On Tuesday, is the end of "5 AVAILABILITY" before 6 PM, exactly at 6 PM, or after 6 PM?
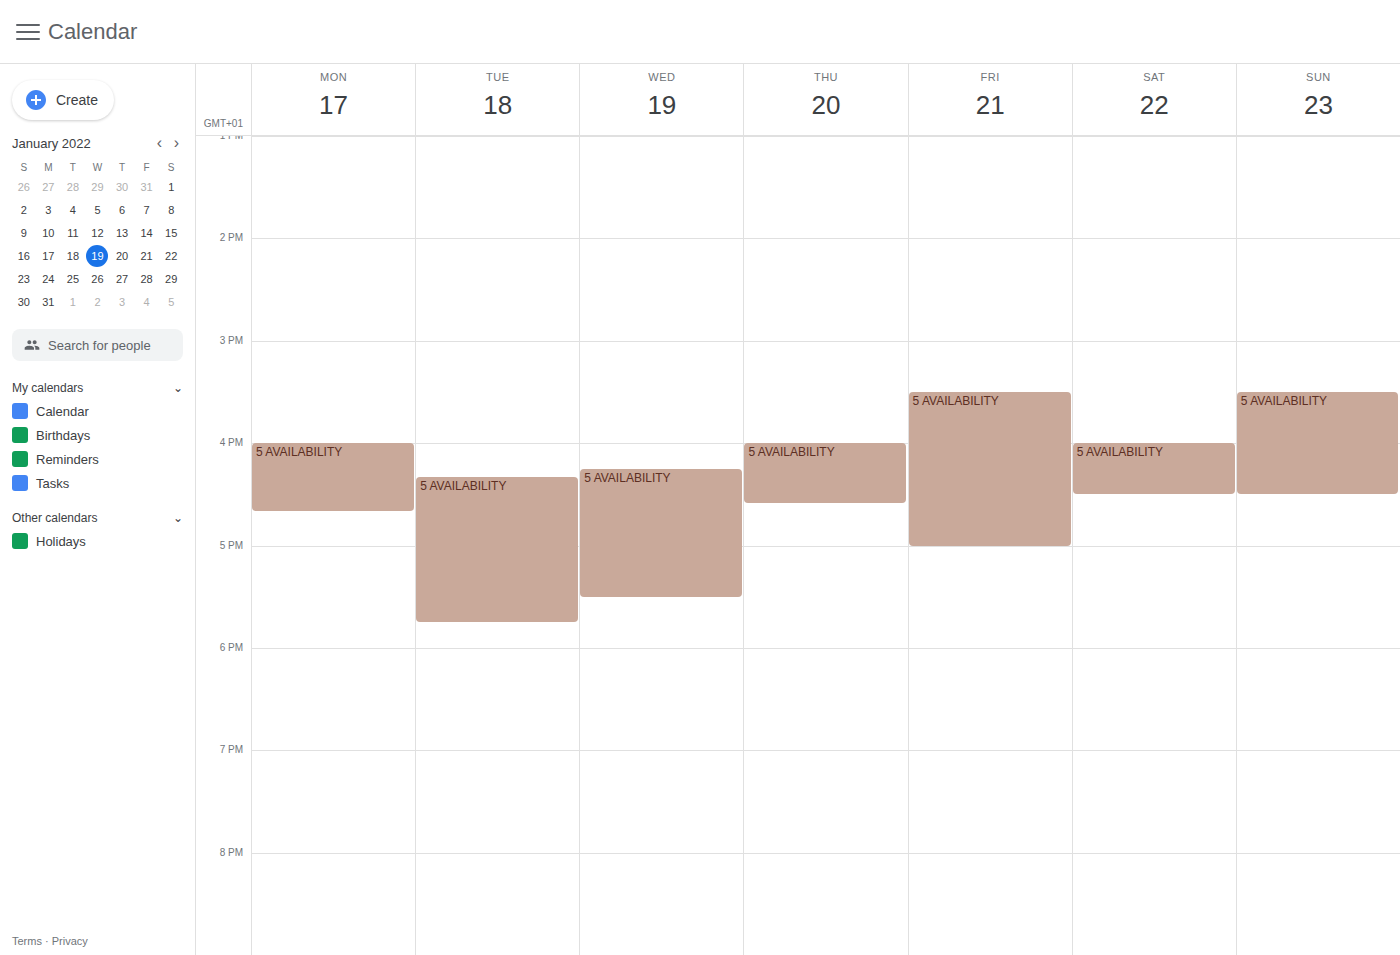
5:45 PM -- before 6 PM, 15 minutes above the 6 PM line.